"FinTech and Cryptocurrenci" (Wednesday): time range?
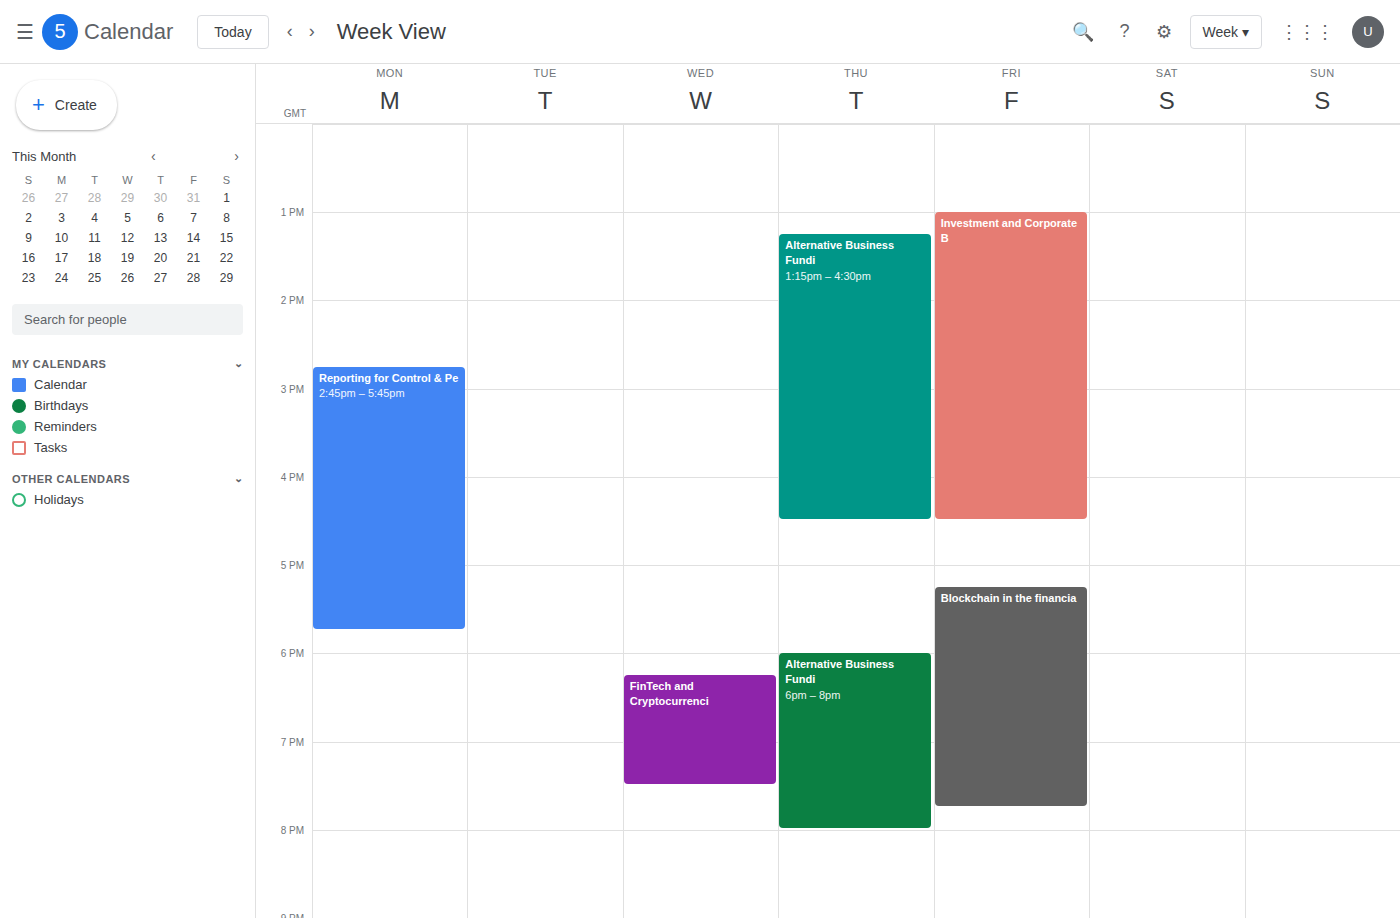
18:15 to 19:30